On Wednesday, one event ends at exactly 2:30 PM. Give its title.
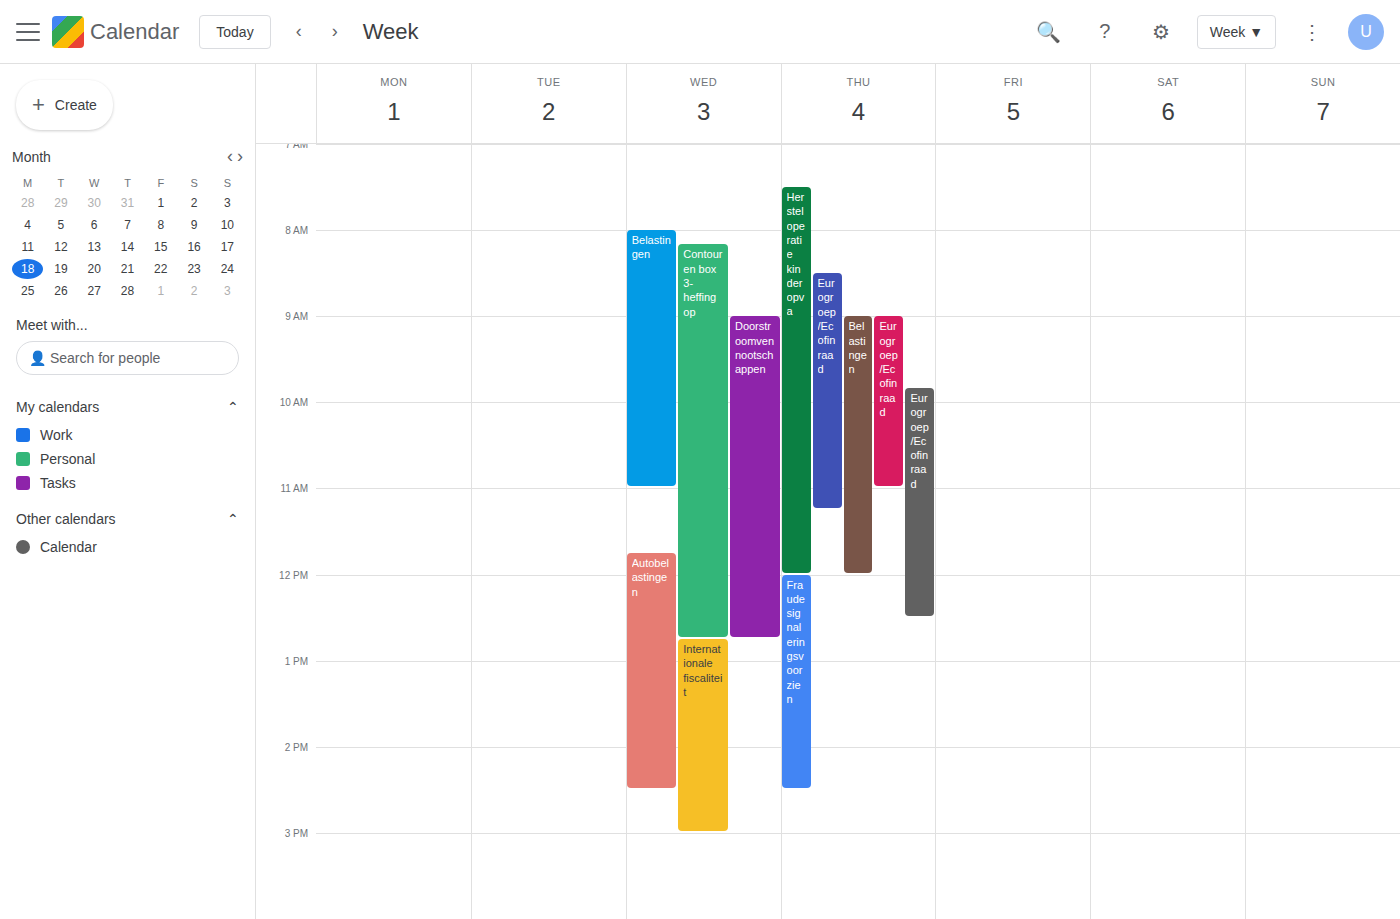
"Autobelastingen"